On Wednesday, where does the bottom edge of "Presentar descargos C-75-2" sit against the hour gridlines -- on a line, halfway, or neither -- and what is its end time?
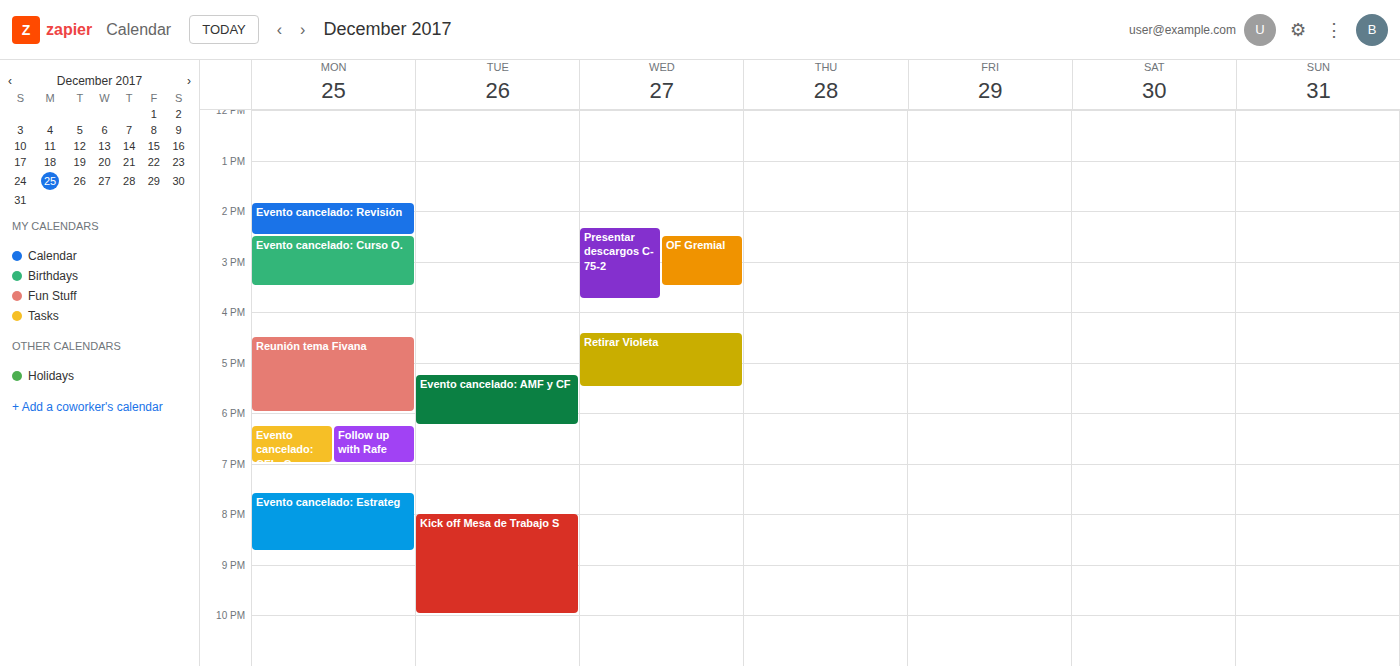
3:45 PM -- neither: three quarters of the way from the 3 PM line to the 4 PM line.